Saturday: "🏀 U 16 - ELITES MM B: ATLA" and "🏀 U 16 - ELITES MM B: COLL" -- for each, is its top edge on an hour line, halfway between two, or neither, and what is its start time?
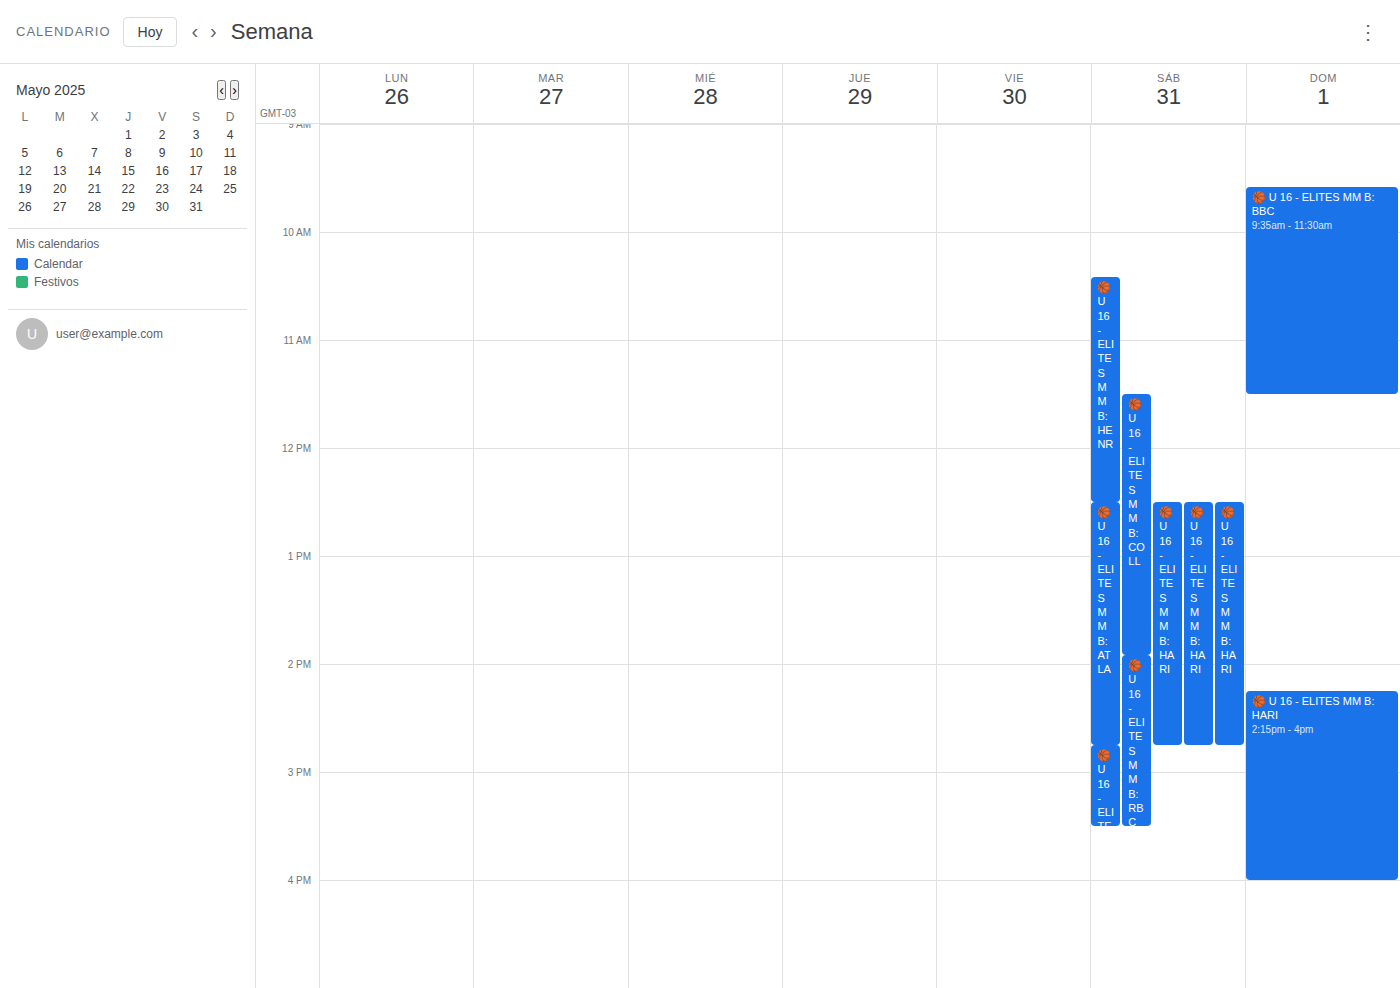
"🏀 U 16 - ELITES MM B: ATLA": 12:30 PM, halfway between the 12 PM and 1 PM lines. "🏀 U 16 - ELITES MM B: COLL": 11:30 AM, halfway between the 11 AM and 12 PM lines.